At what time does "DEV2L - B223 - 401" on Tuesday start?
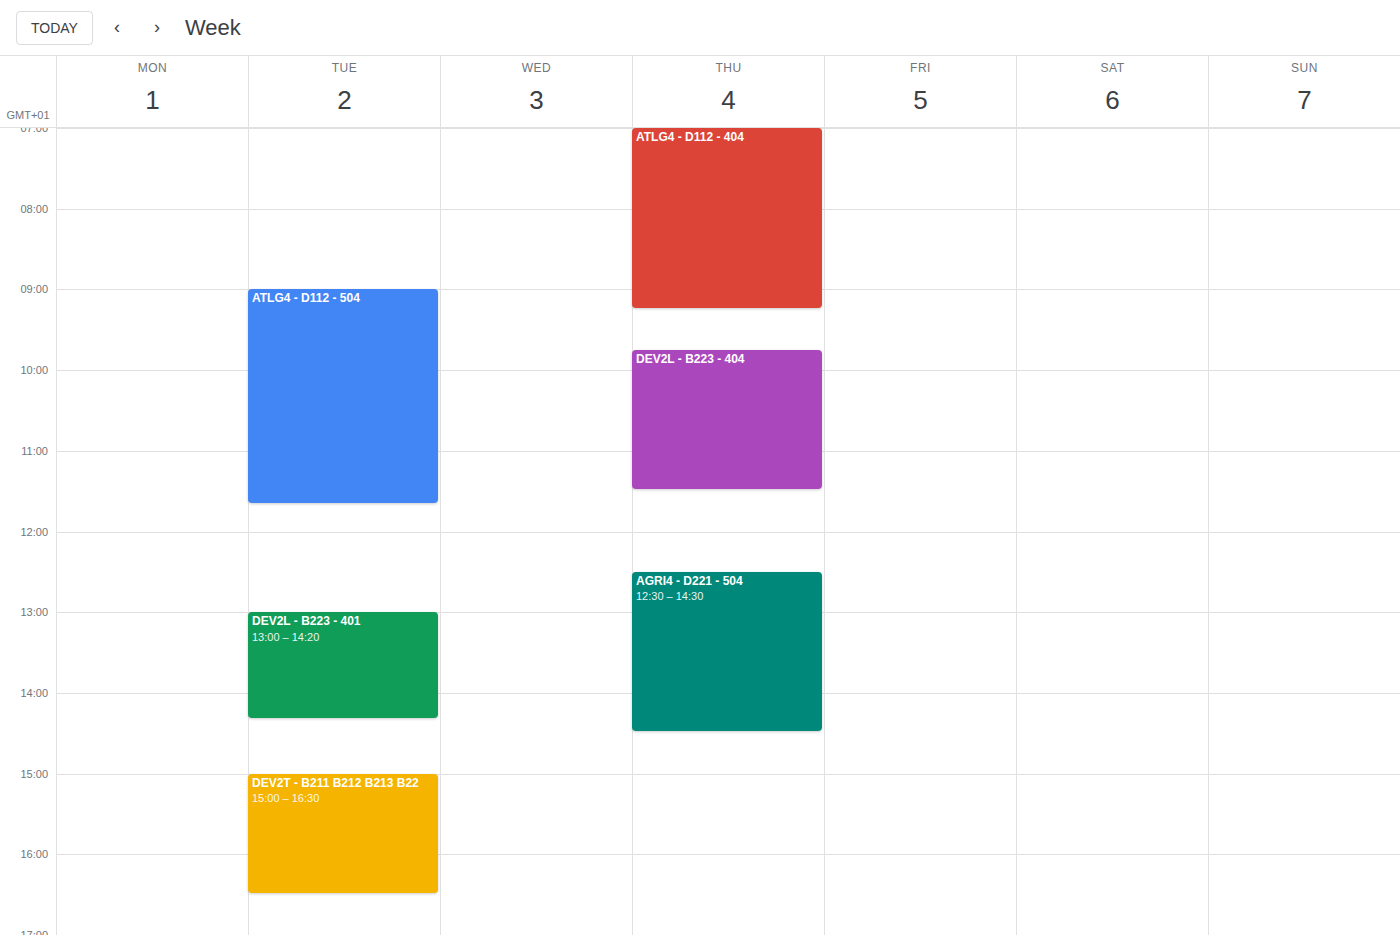
1:00 PM